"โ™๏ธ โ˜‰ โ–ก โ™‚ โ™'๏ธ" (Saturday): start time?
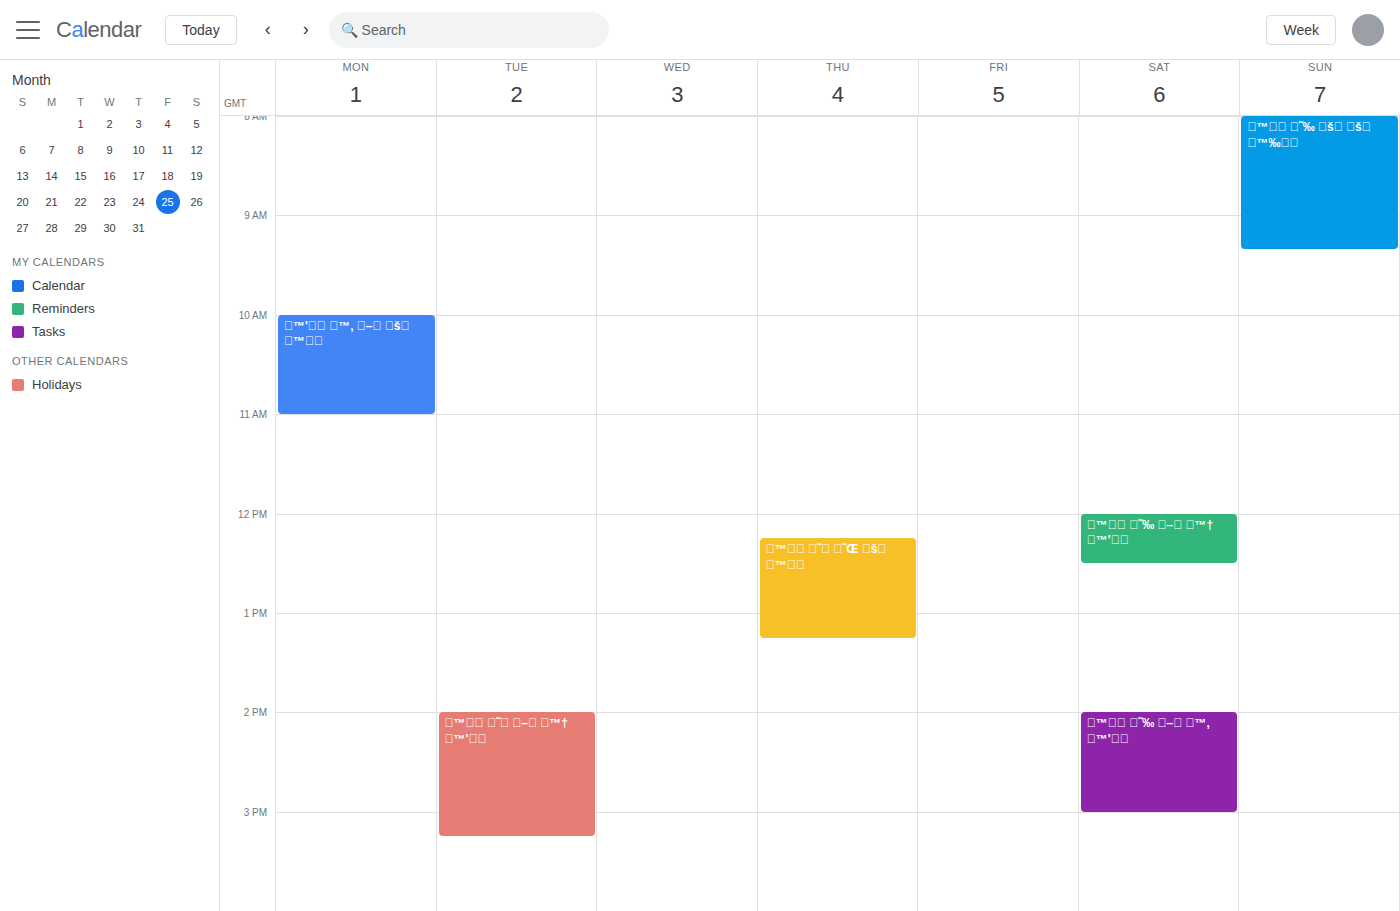
2:00 PM